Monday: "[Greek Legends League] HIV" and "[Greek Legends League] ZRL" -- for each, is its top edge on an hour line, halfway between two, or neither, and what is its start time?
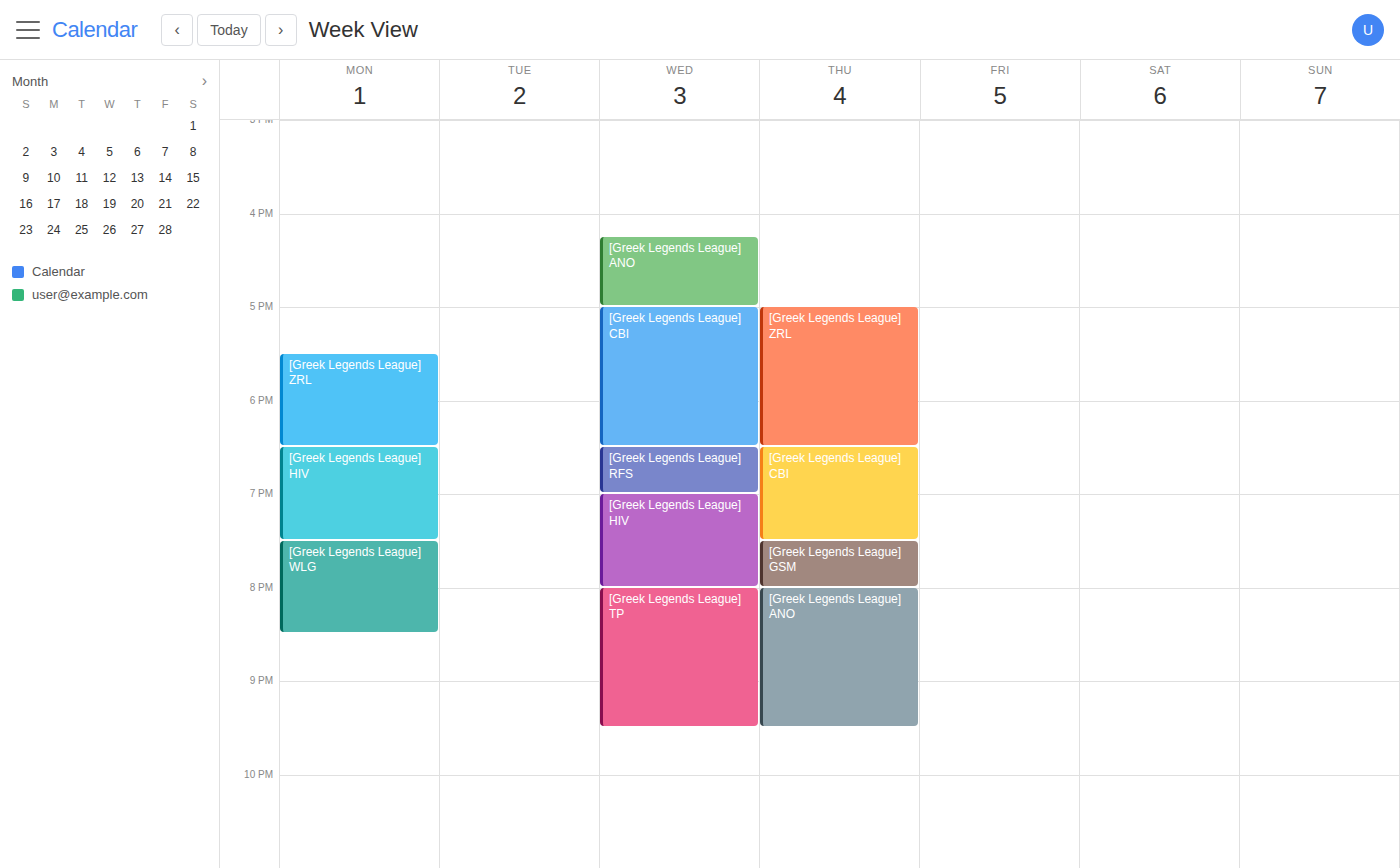
"[Greek Legends League] HIV": 18:30, halfway between the 18:00 and 19:00 lines. "[Greek Legends League] ZRL": 17:30, halfway between the 17:00 and 18:00 lines.